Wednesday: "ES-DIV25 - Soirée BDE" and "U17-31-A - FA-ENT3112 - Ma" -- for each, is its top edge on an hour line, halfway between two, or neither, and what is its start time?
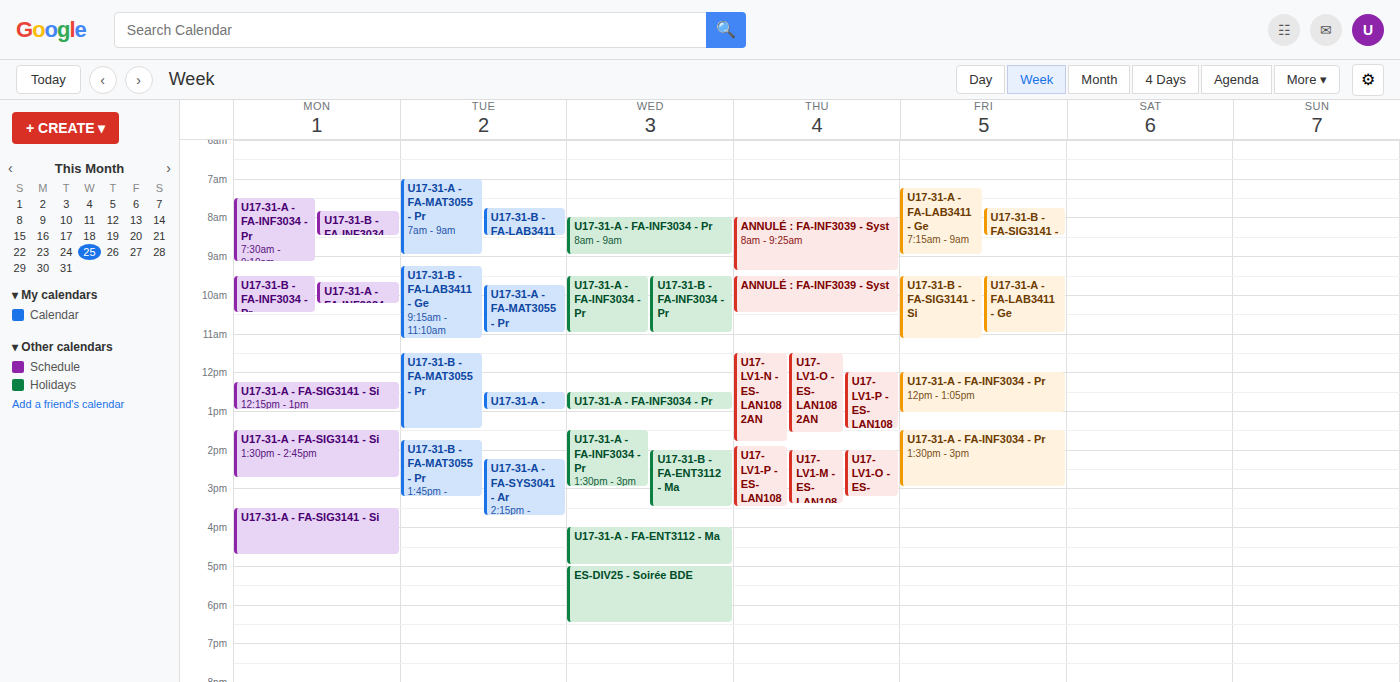
"ES-DIV25 - Soirée BDE": 5:00 PM, exactly on the 5 PM line. "U17-31-A - FA-ENT3112 - Ma": 4:00 PM, exactly on the 4 PM line.